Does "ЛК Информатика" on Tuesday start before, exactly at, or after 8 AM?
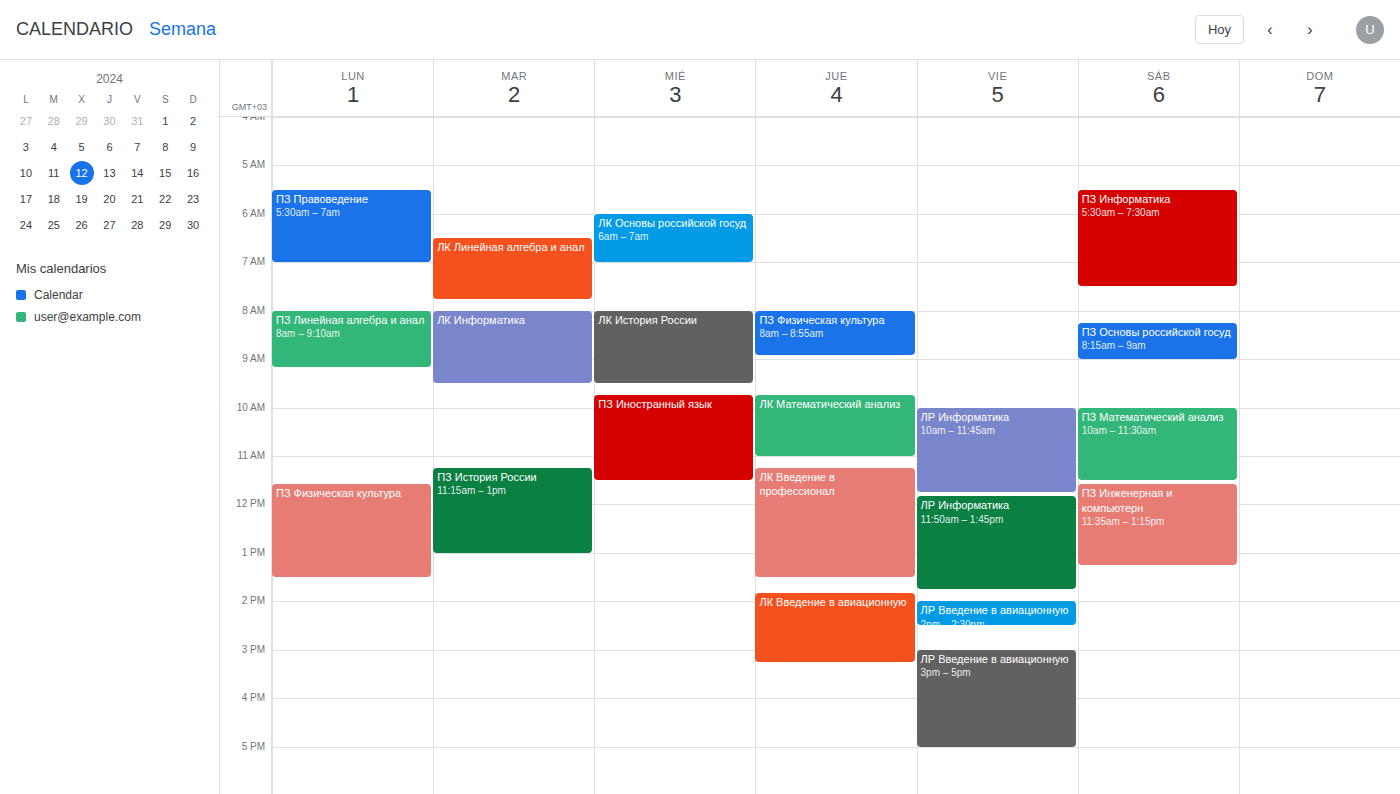
8:00 AM -- exactly at 8 AM, on the 8 AM line.